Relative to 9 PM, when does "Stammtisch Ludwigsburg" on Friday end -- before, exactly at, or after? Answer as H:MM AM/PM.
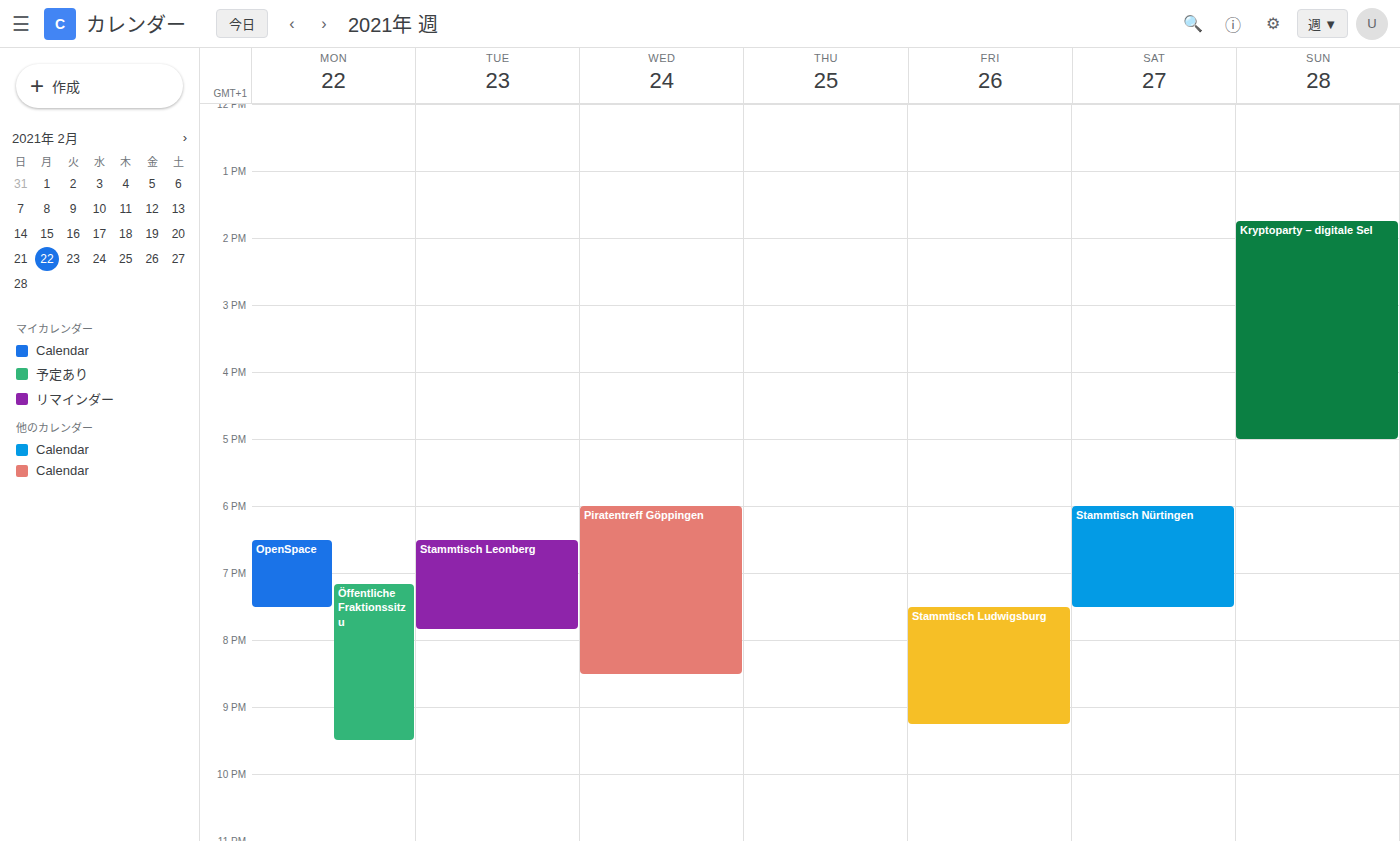
9:15 PM -- after 9 PM, 15 minutes below the 9 PM line.